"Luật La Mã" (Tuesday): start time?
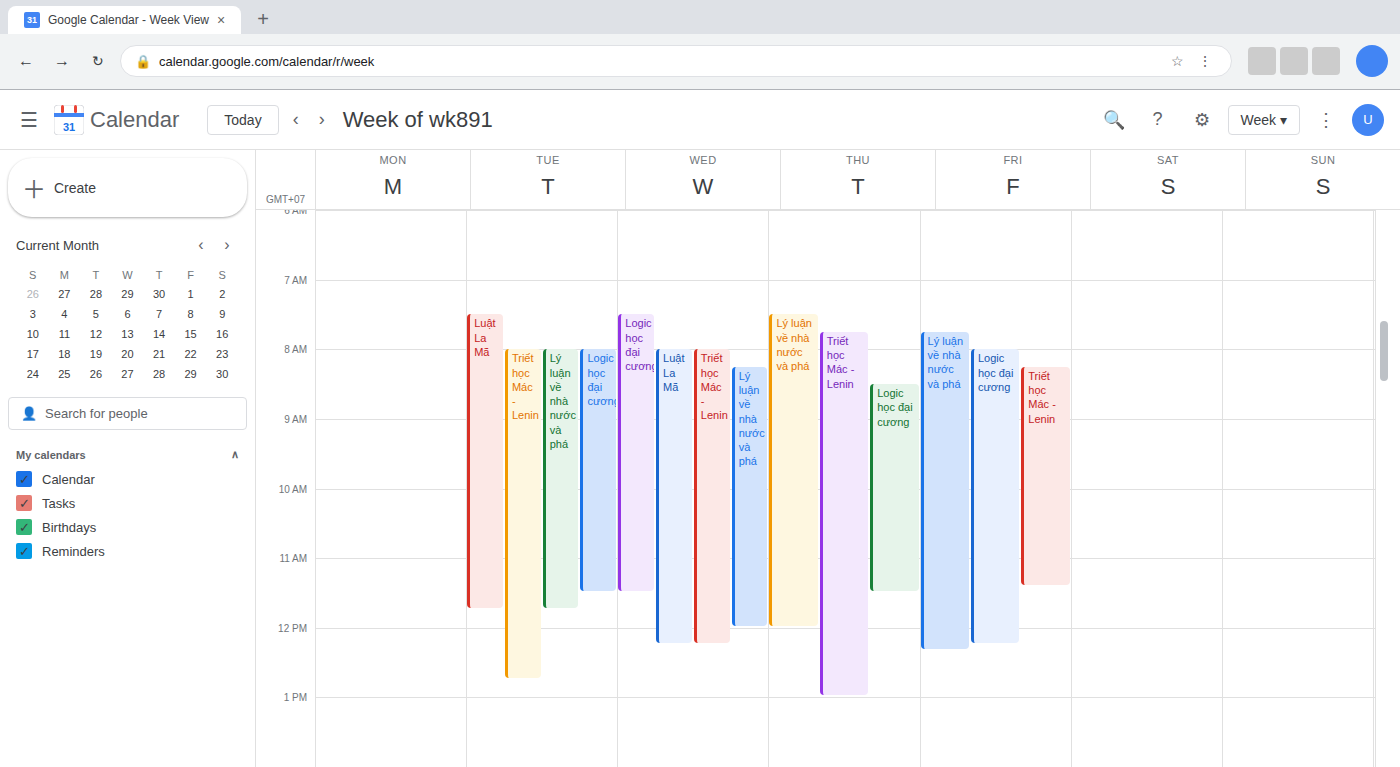
07:30